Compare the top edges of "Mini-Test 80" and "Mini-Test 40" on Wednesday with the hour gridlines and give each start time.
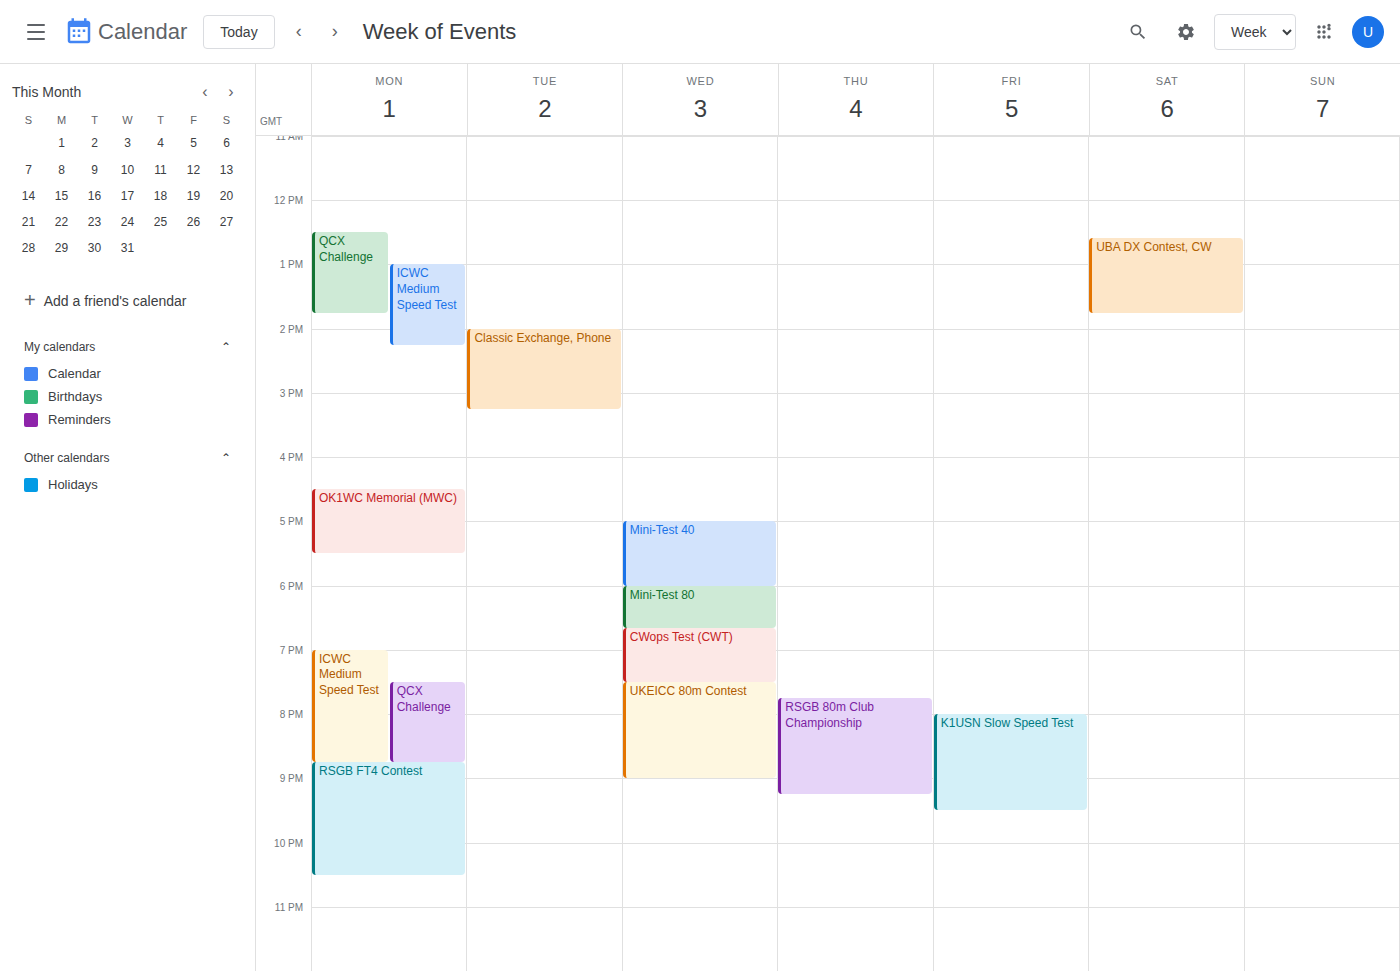
"Mini-Test 80": 6:00 PM, exactly on the 6 PM line. "Mini-Test 40": 5:00 PM, exactly on the 5 PM line.